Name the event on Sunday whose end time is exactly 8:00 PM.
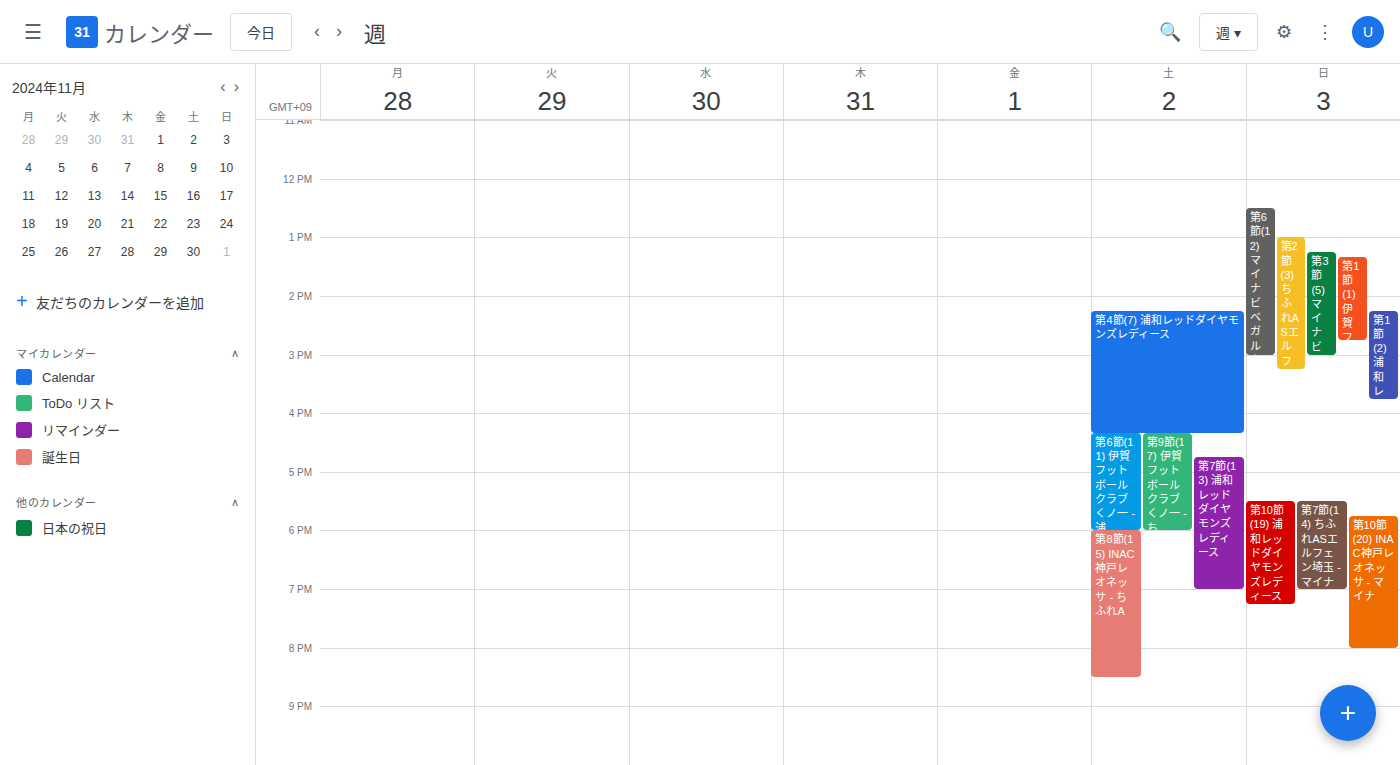
"第10節(20) INAC神戸レオネッサ - マイナ"